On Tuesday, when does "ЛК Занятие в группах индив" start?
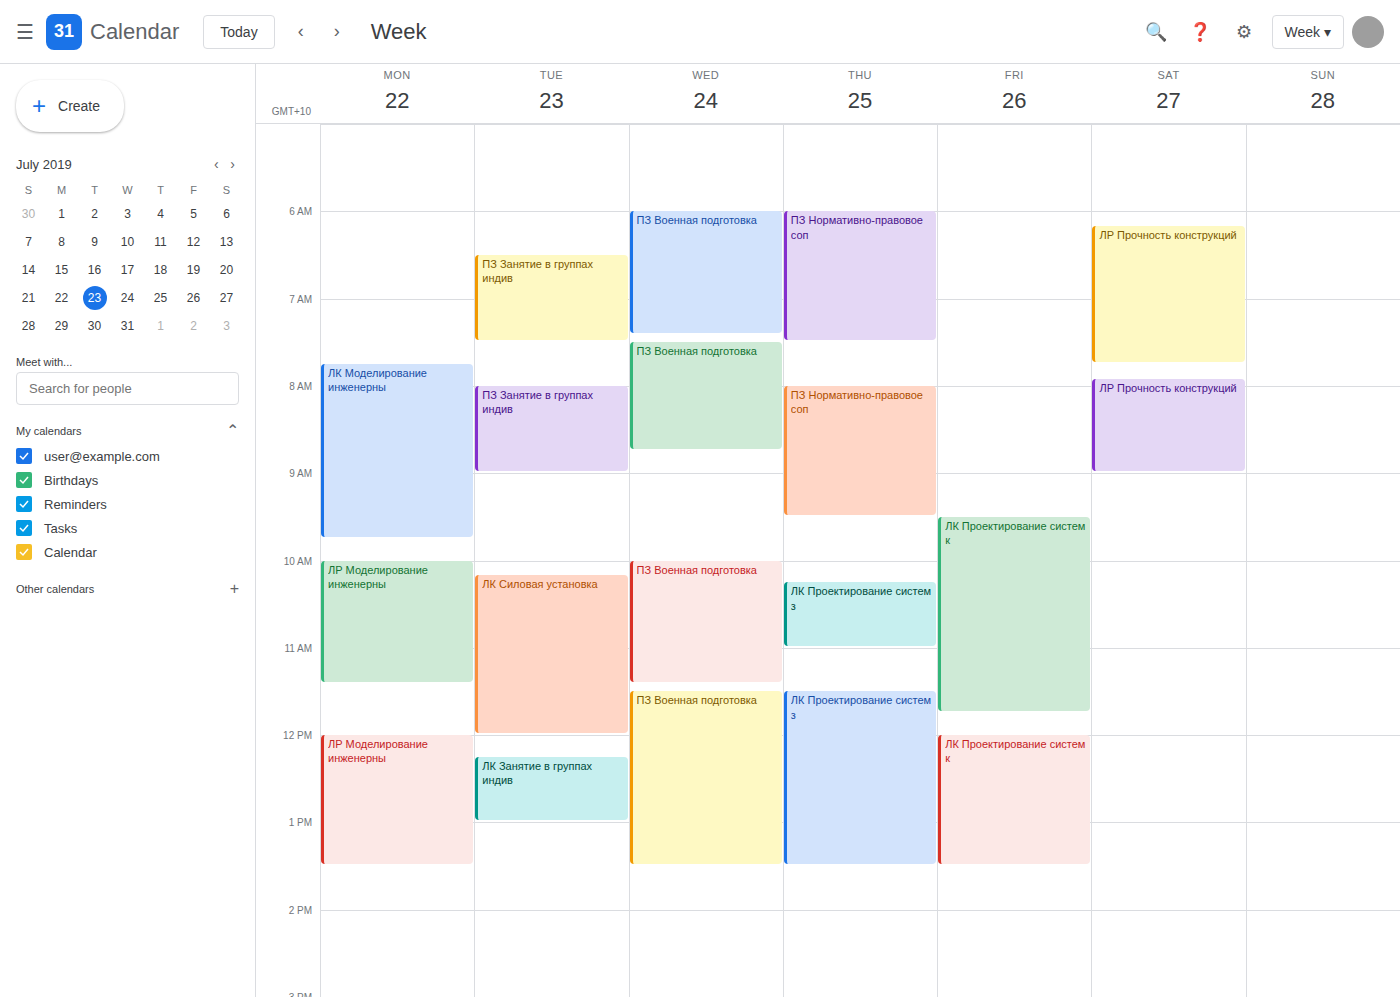
12:15 PM